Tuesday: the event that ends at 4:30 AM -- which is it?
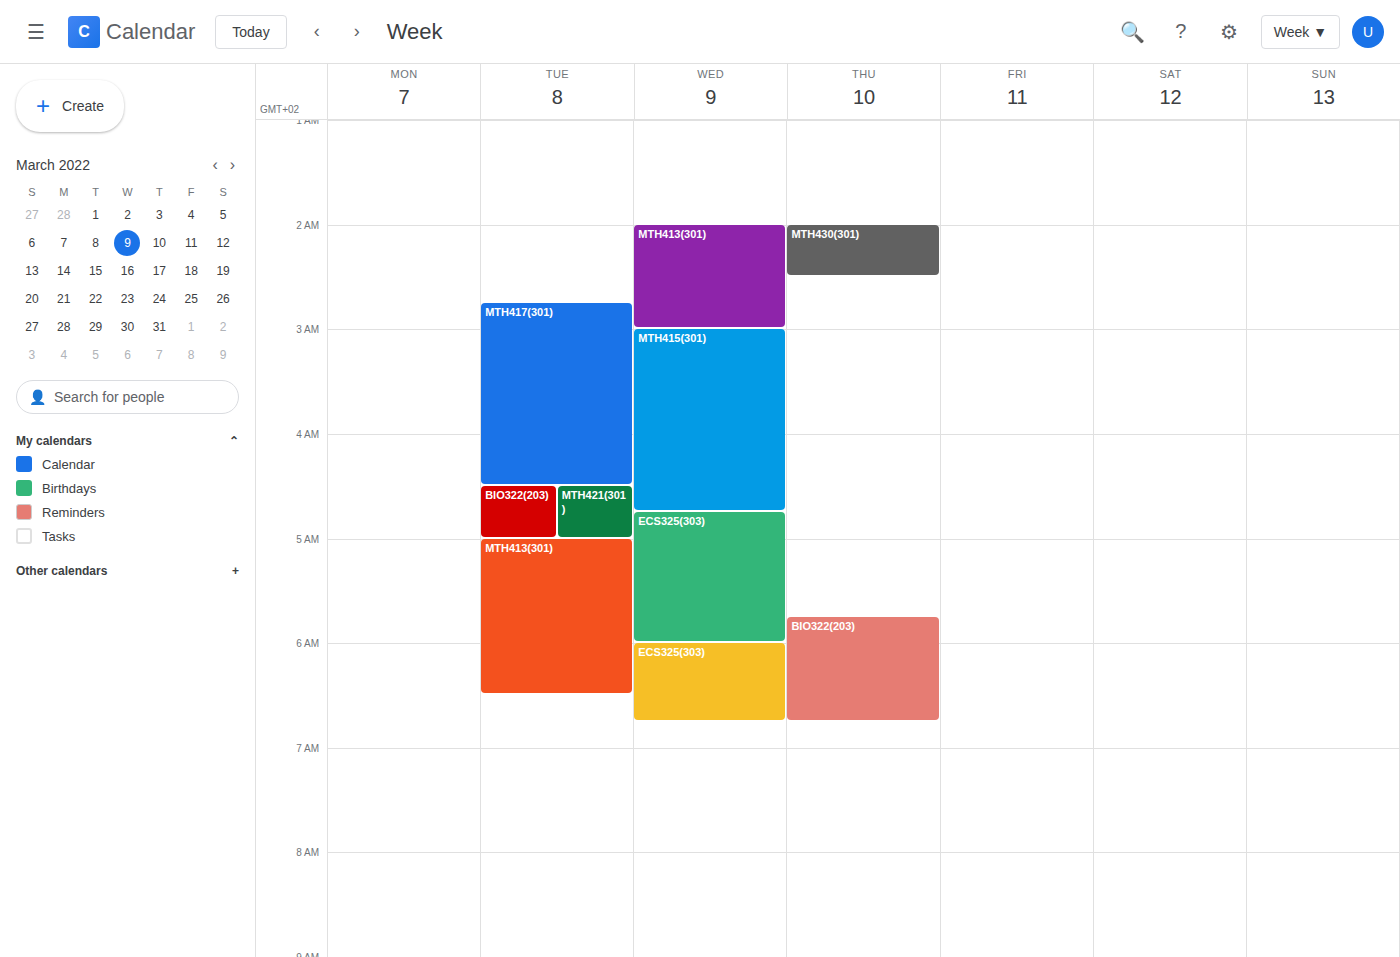
"MTH417(301)"